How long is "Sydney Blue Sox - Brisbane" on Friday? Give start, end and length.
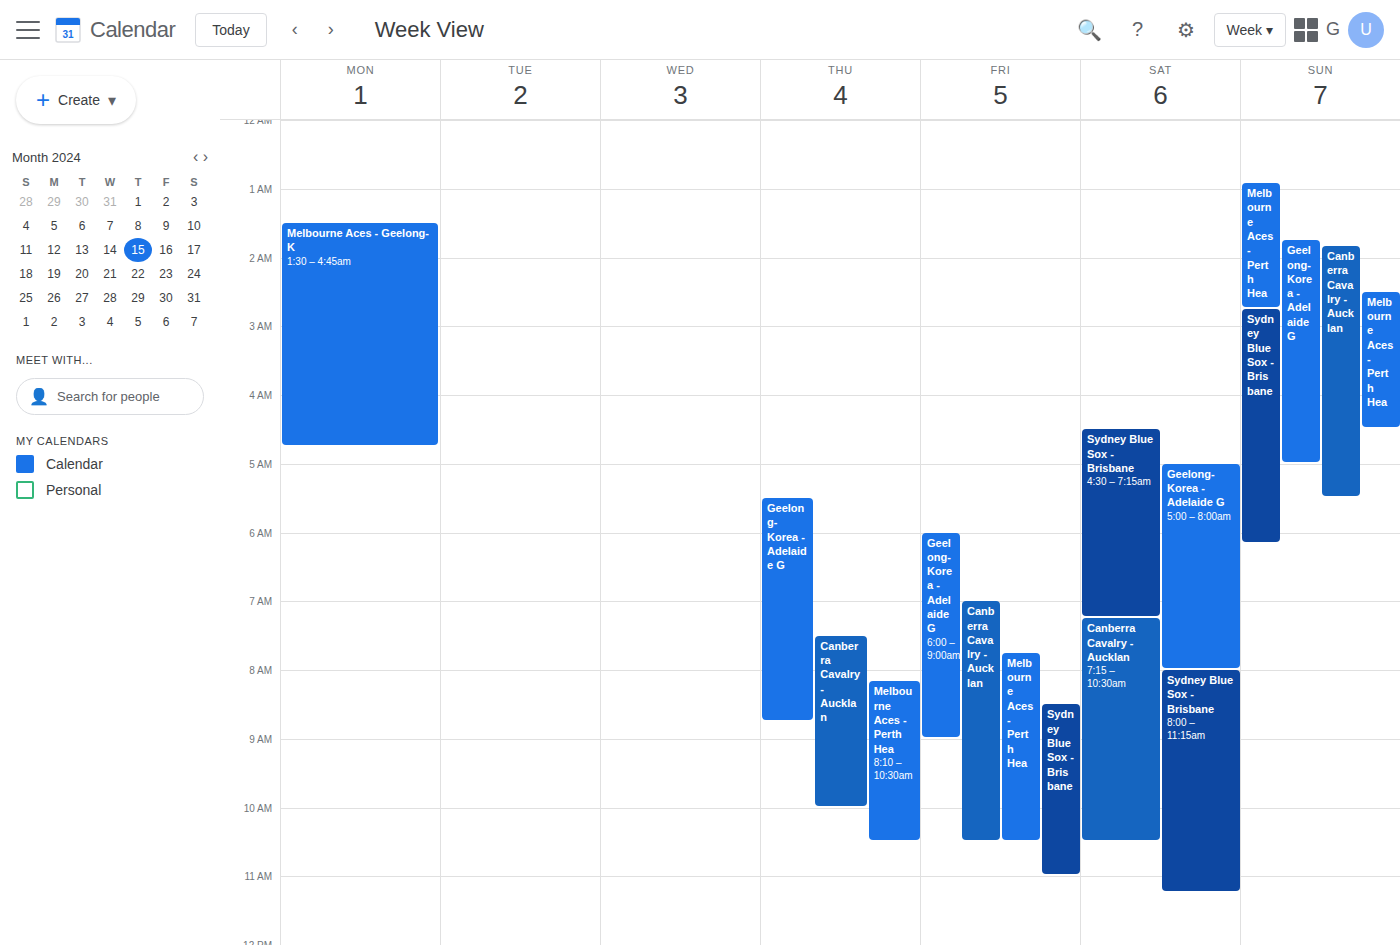
08:30 to 11:00, 2 hours 30 minutes